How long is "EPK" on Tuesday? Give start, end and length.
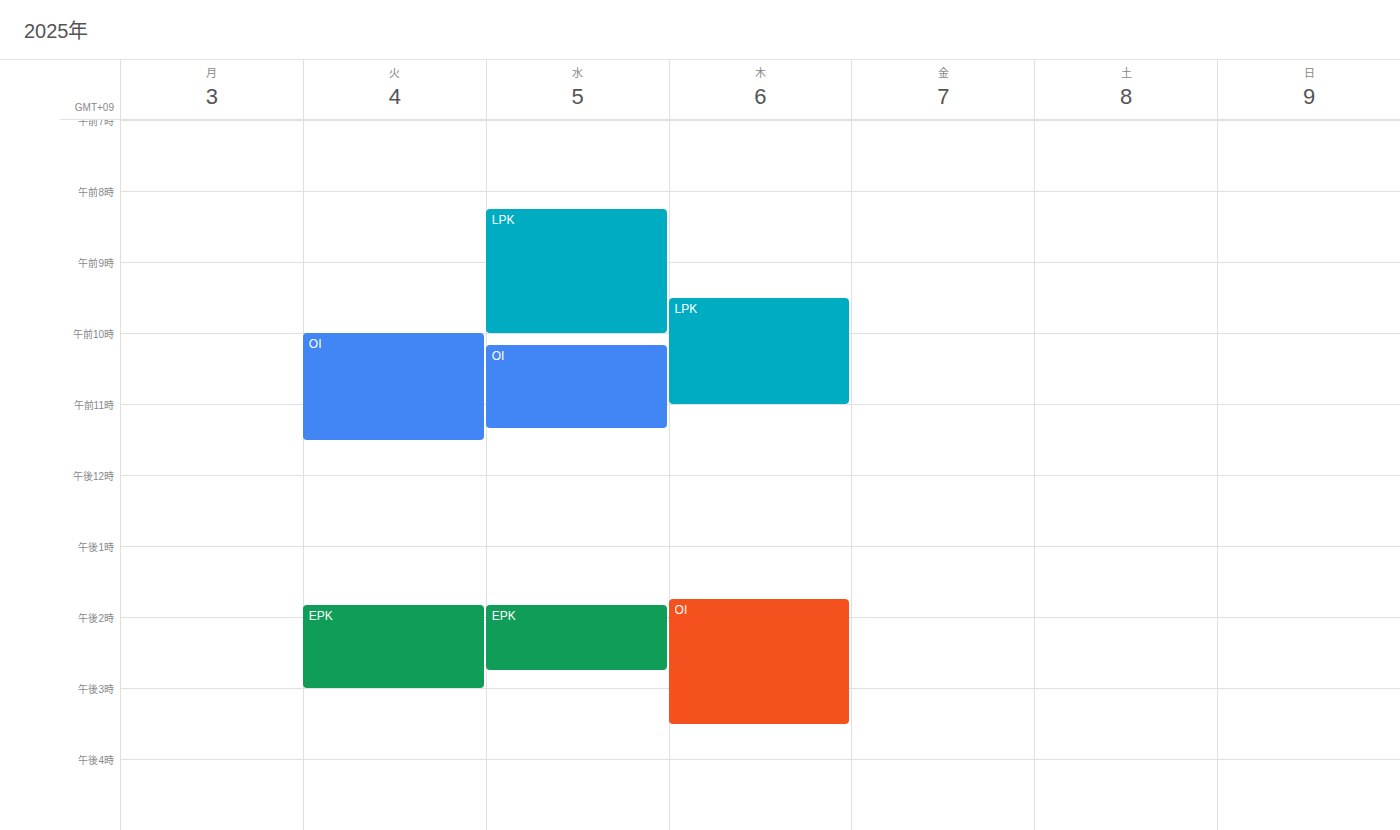
1:50 PM to 3:00 PM, 1 hour 10 minutes